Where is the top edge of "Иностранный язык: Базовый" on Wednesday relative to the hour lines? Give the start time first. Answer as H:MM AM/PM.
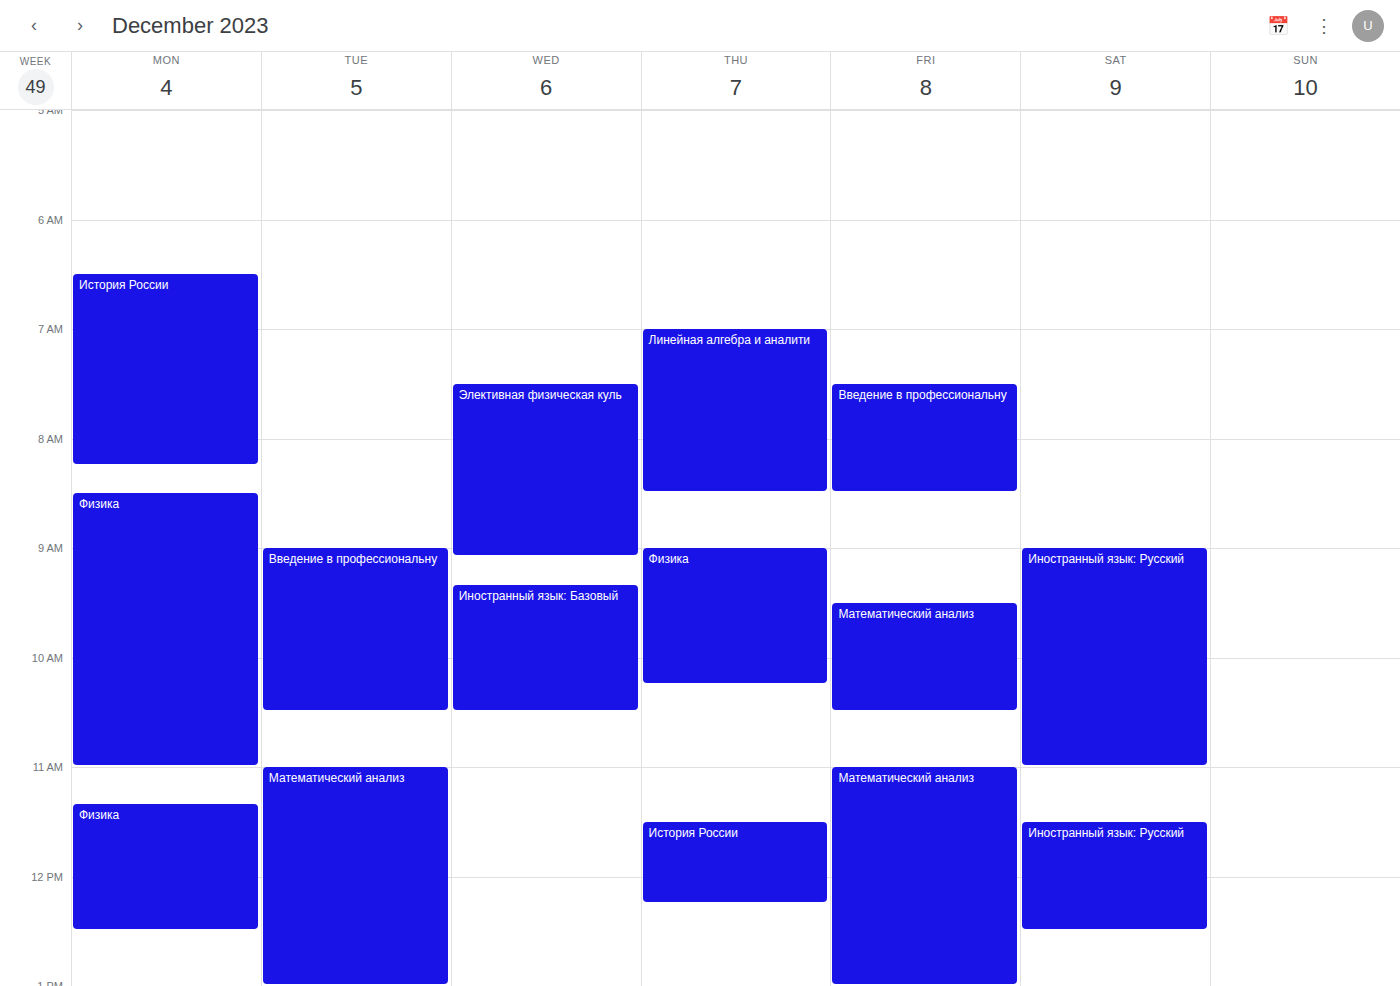
9:20 AM -- neither: 20 minutes below the 9 AM line and 40 minutes above the 10 AM line.